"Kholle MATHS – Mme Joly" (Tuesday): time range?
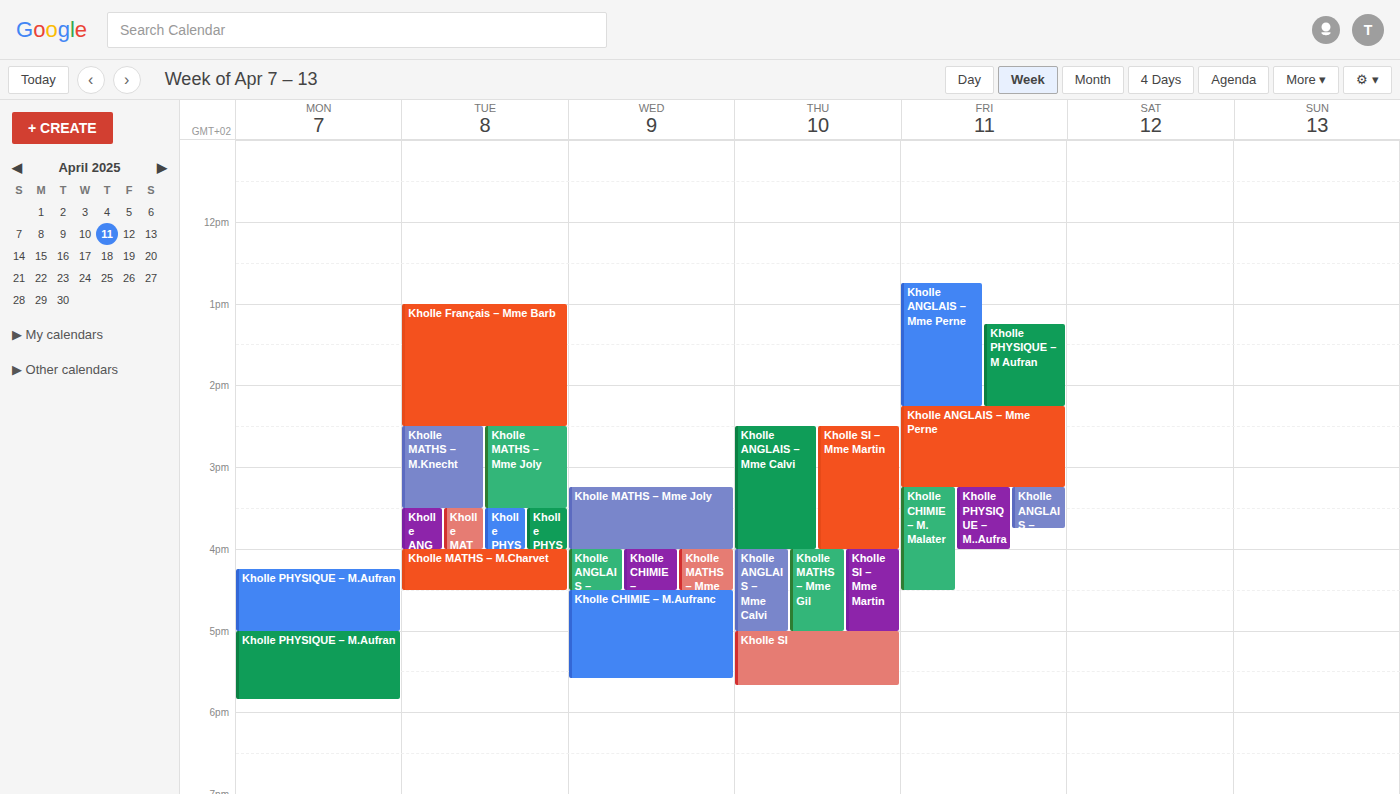
14:30 to 15:30